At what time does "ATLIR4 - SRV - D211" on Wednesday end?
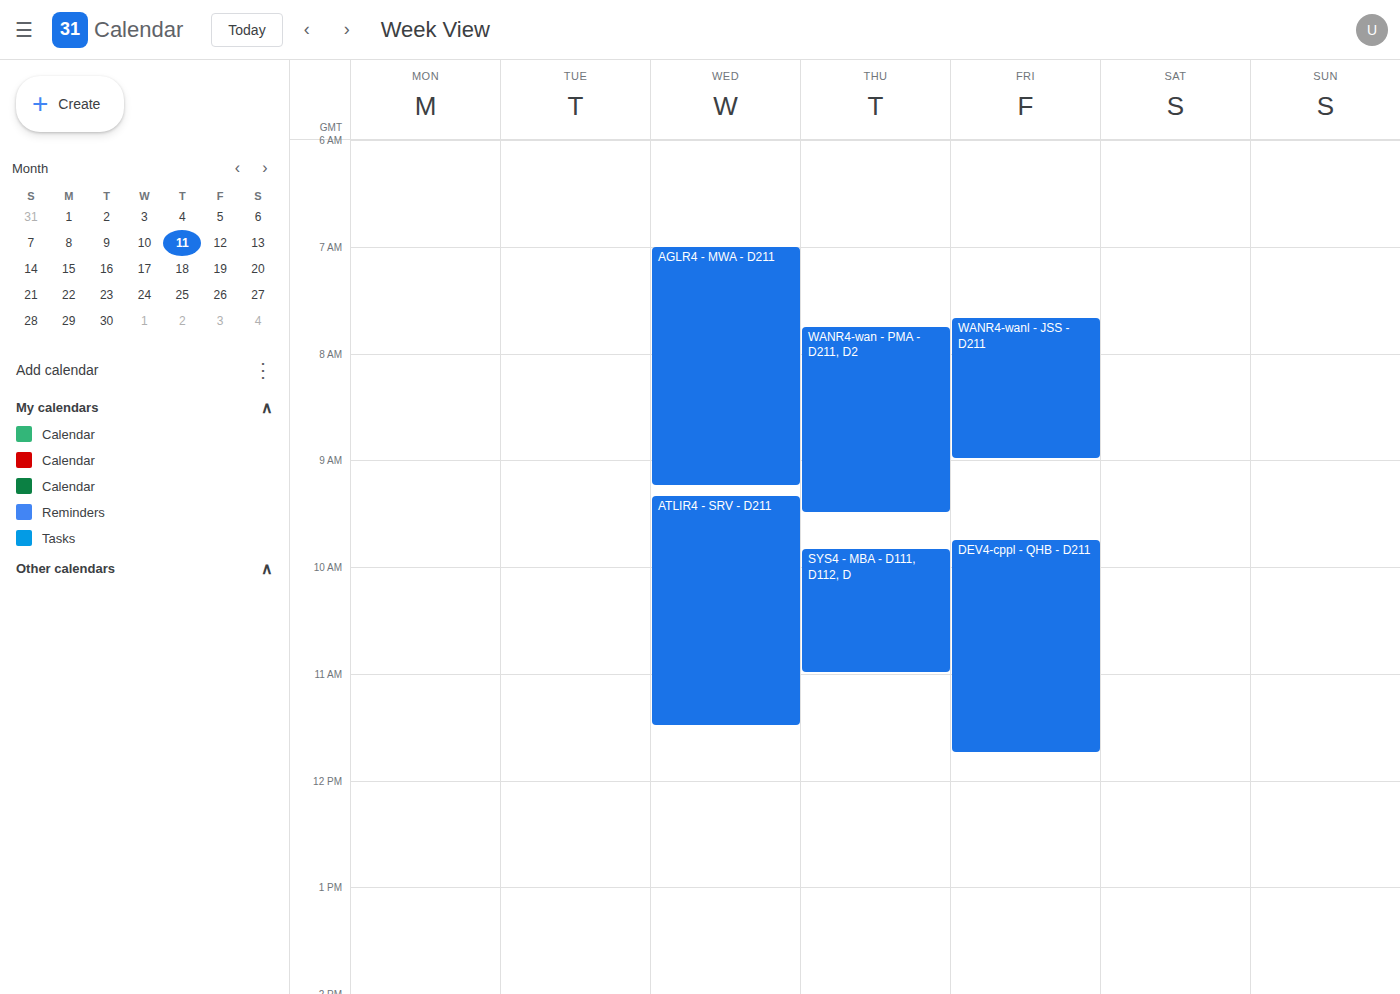
11:30 AM